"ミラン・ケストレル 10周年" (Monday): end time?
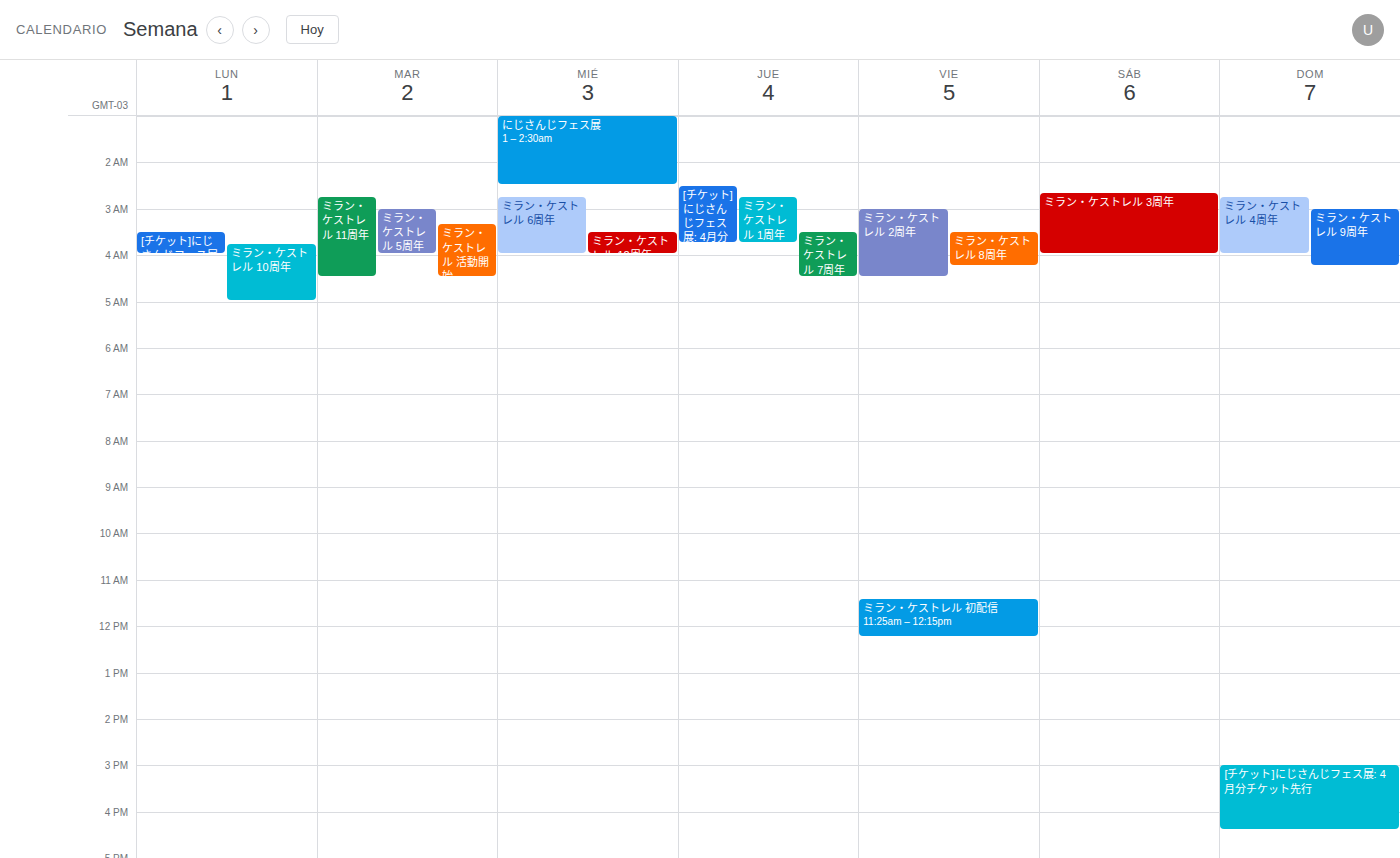
5:00 AM